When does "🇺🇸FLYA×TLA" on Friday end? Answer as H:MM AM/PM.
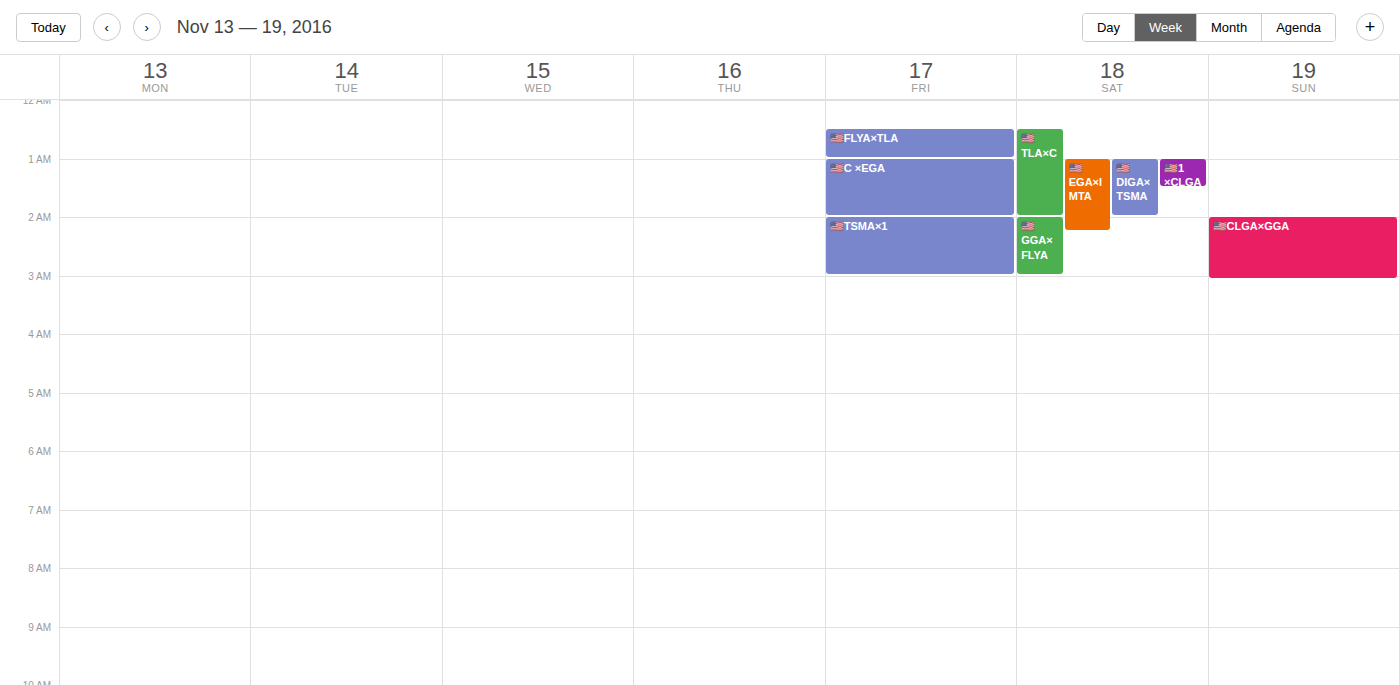
1:00 AM